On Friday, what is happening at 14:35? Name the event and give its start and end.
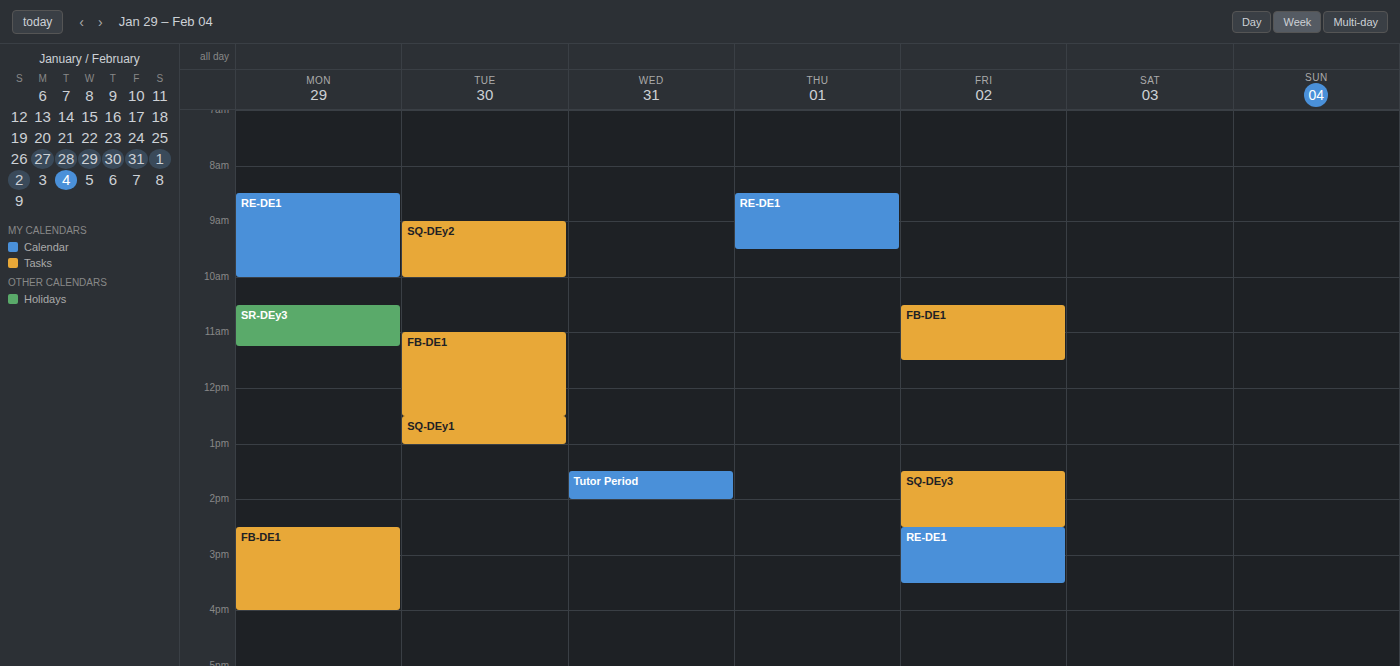
"RE-DE1", 14:30 to 15:30